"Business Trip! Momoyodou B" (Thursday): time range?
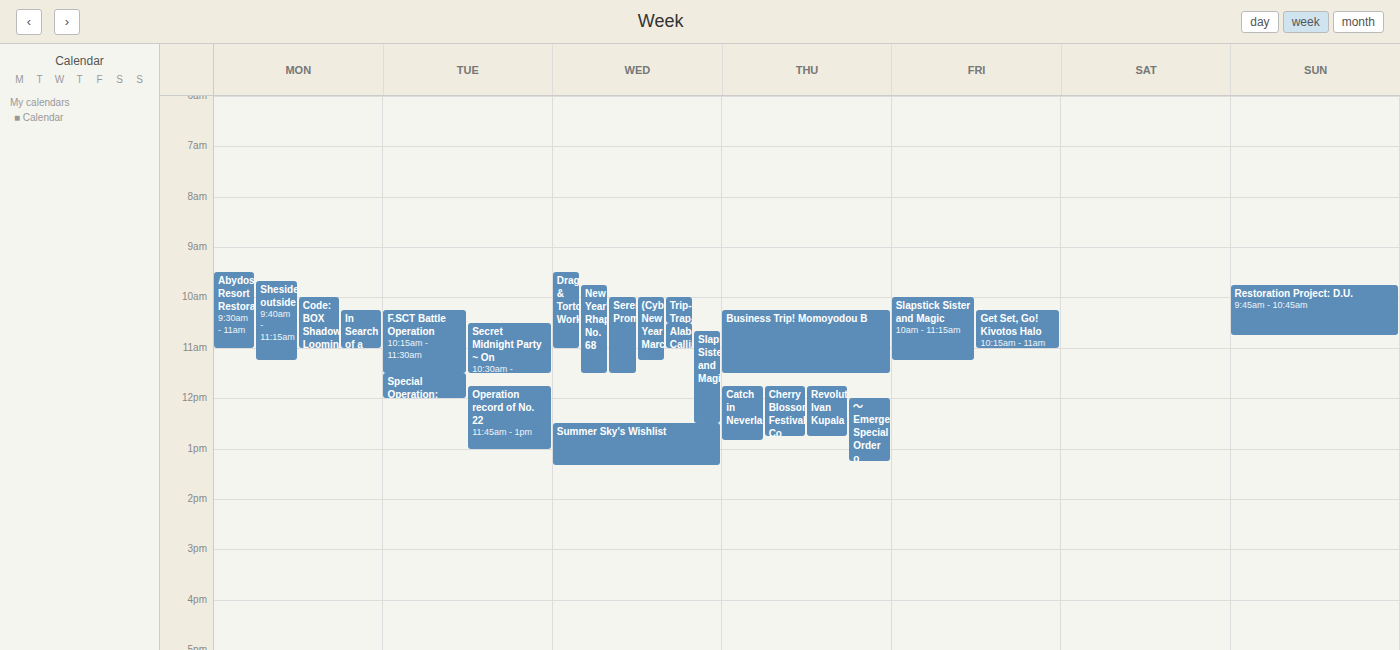
10:15 AM to 11:30 AM